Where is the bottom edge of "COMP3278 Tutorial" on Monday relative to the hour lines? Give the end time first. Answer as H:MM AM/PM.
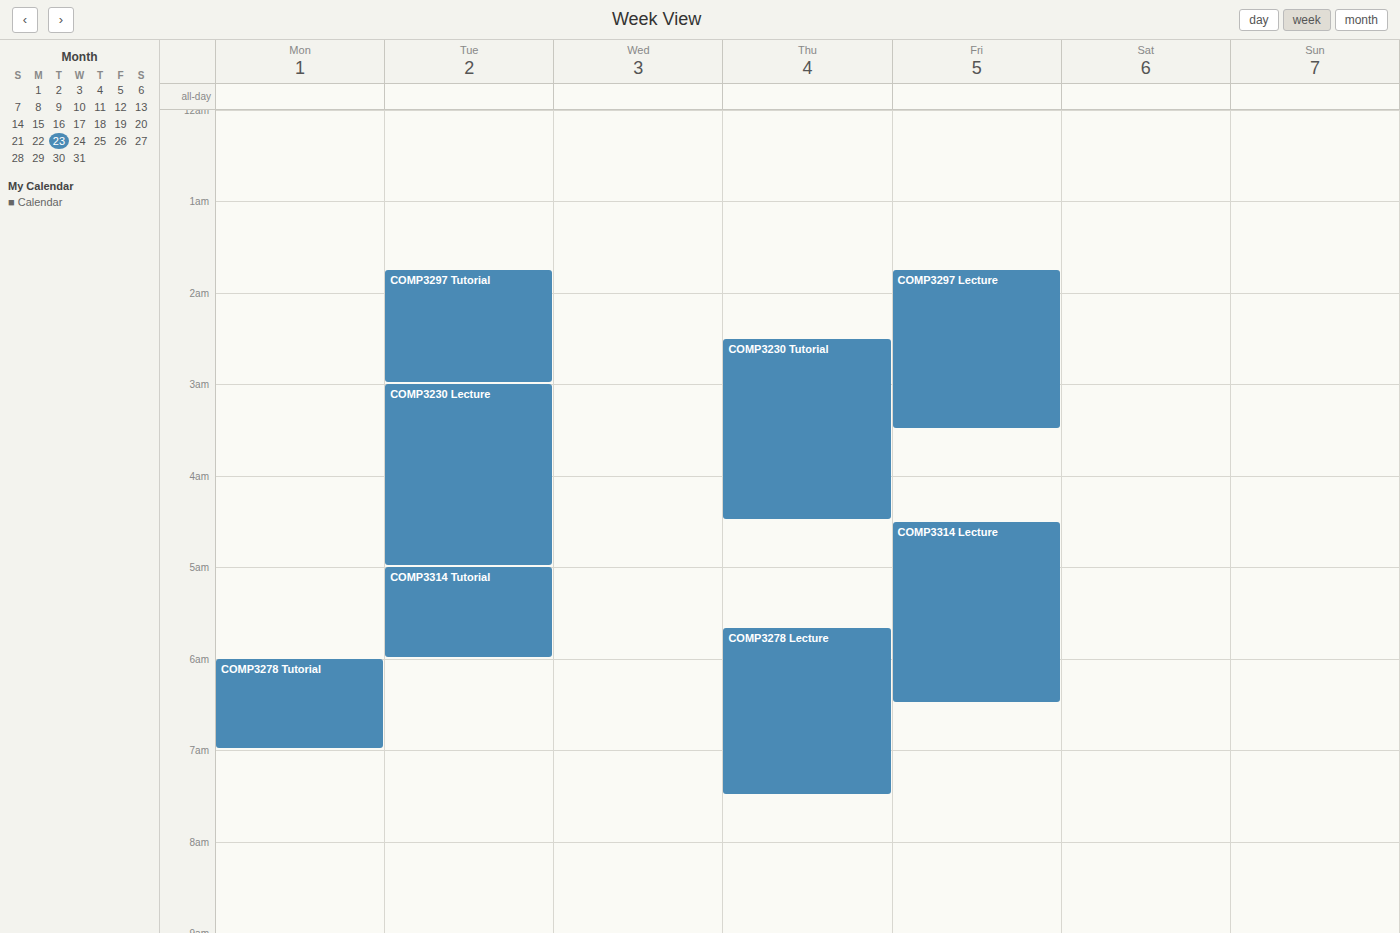
7:00 AM -- exactly on the 7 AM line.